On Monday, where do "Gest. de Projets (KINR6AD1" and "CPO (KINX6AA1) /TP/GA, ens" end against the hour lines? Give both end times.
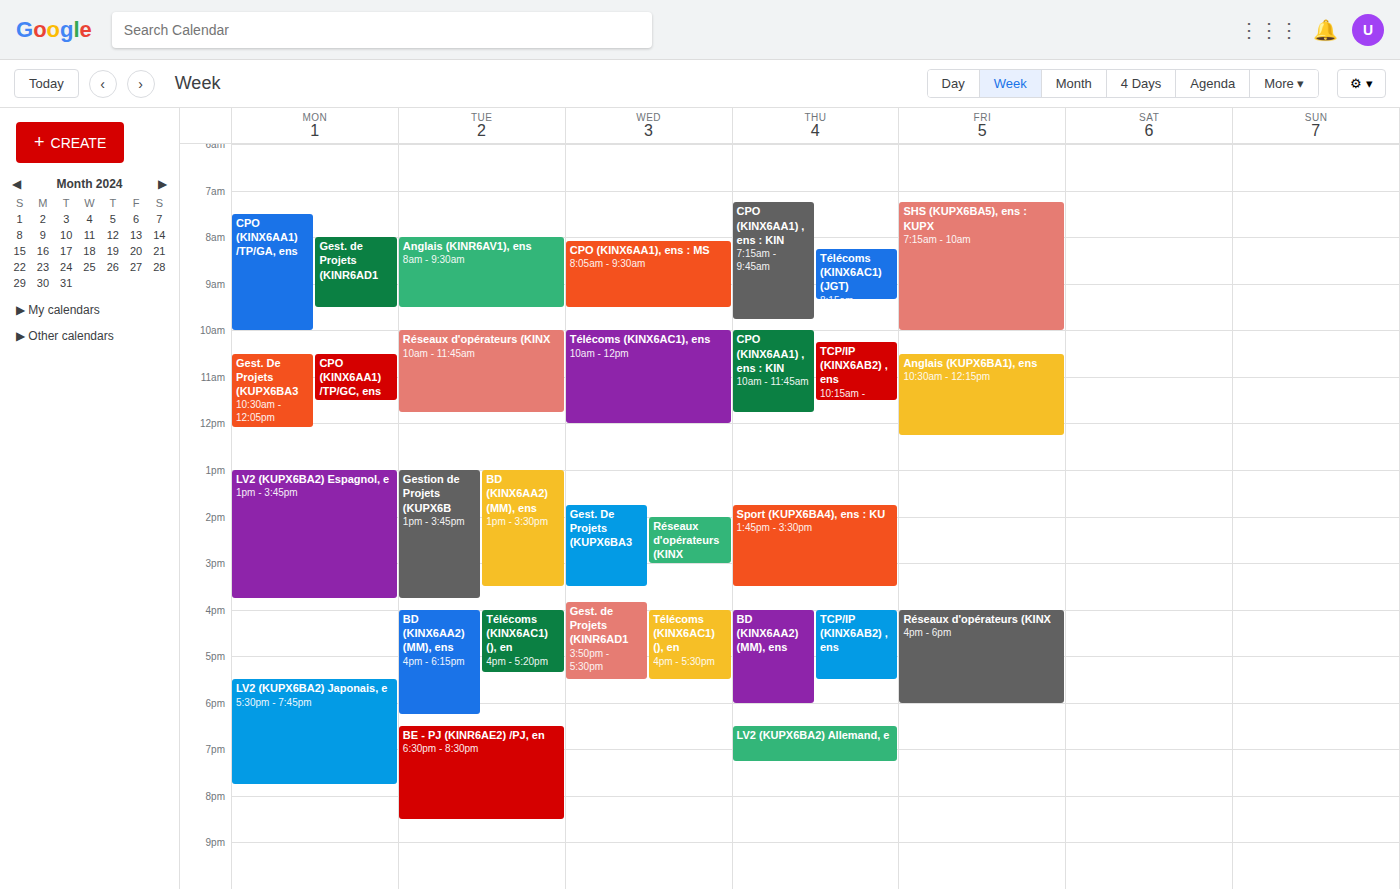
"Gest. de Projets (KINR6AD1": 9:30 AM, halfway between the 9 AM and 10 AM lines. "CPO (KINX6AA1) /TP/GA, ens": 10:00 AM, exactly on the 10 AM line.